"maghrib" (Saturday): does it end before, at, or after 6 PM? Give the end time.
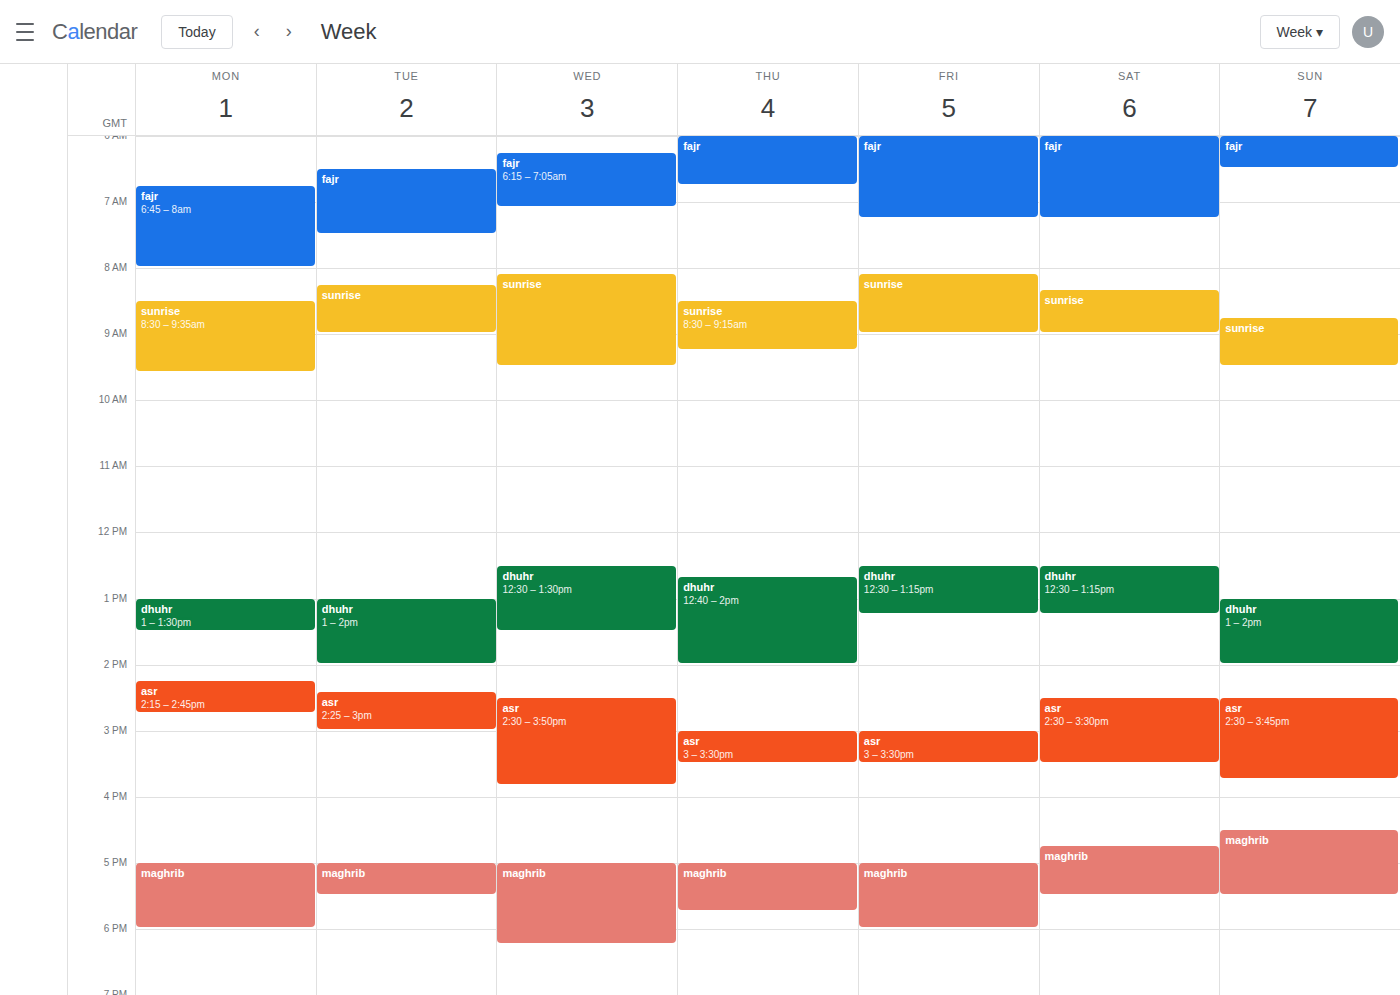
5:30 PM -- before 6 PM, 30 minutes above the 6 PM line.